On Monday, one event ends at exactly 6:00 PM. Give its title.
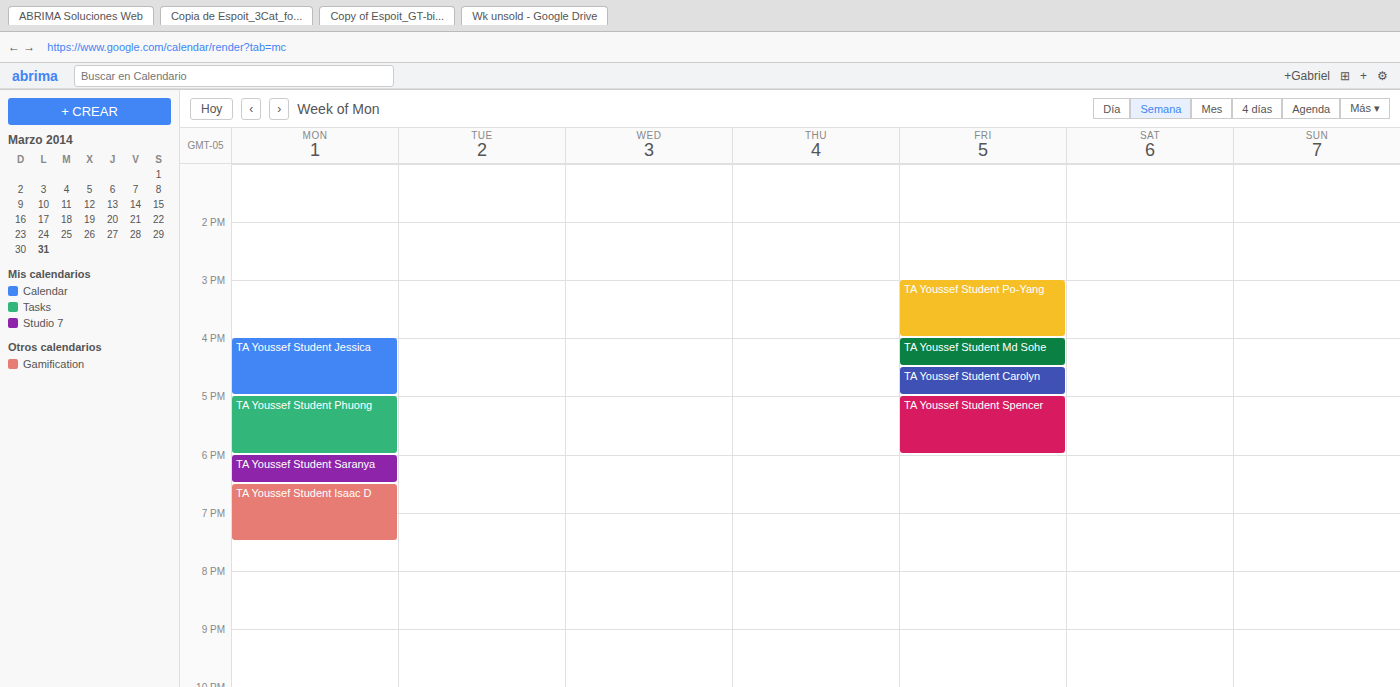
"TA Youssef Student Phuong"